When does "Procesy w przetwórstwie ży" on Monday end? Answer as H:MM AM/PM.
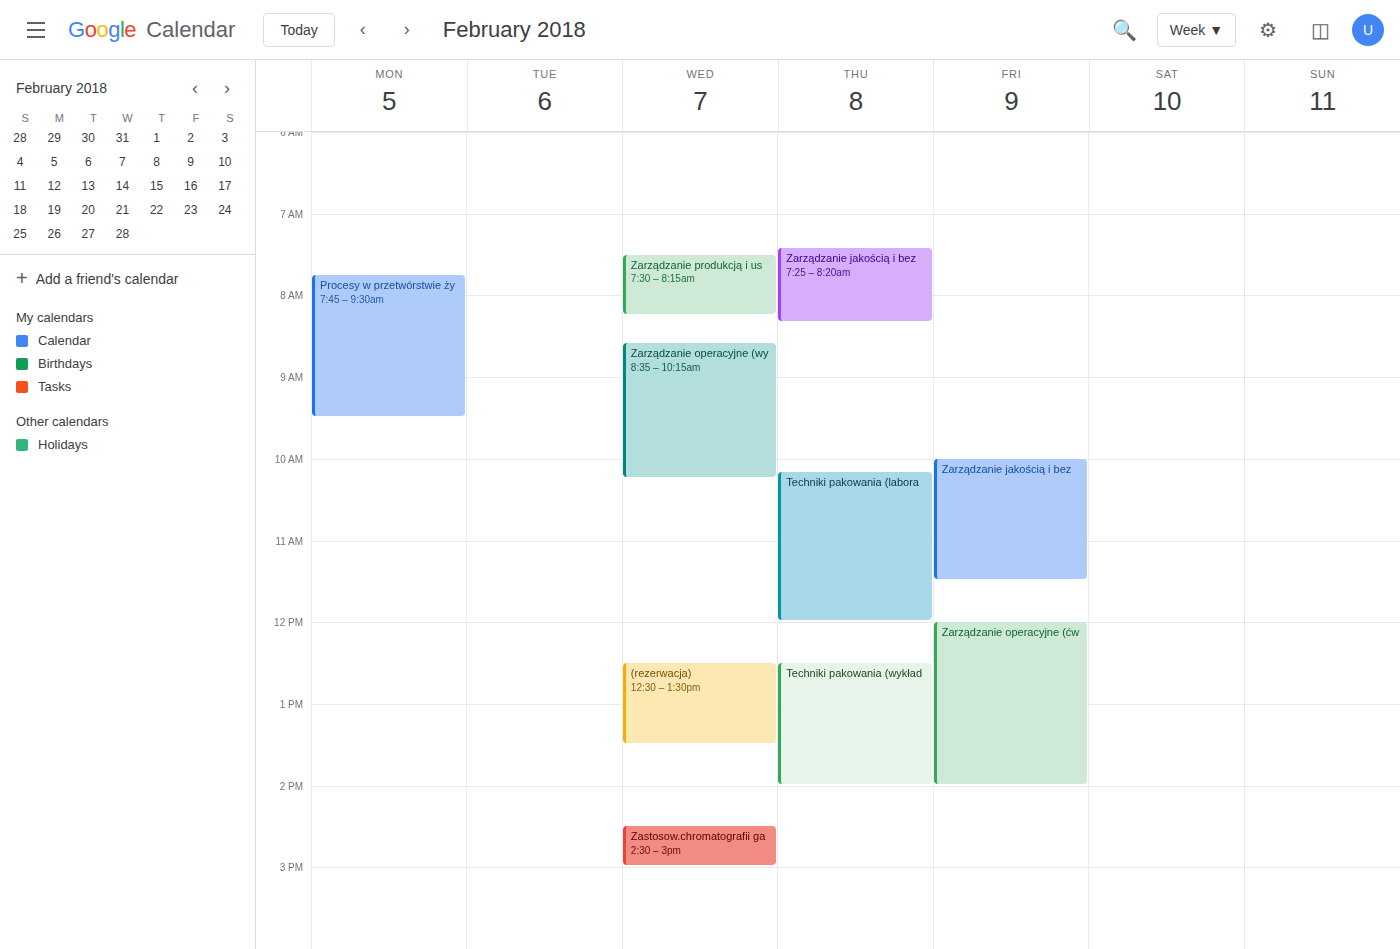
9:30 AM